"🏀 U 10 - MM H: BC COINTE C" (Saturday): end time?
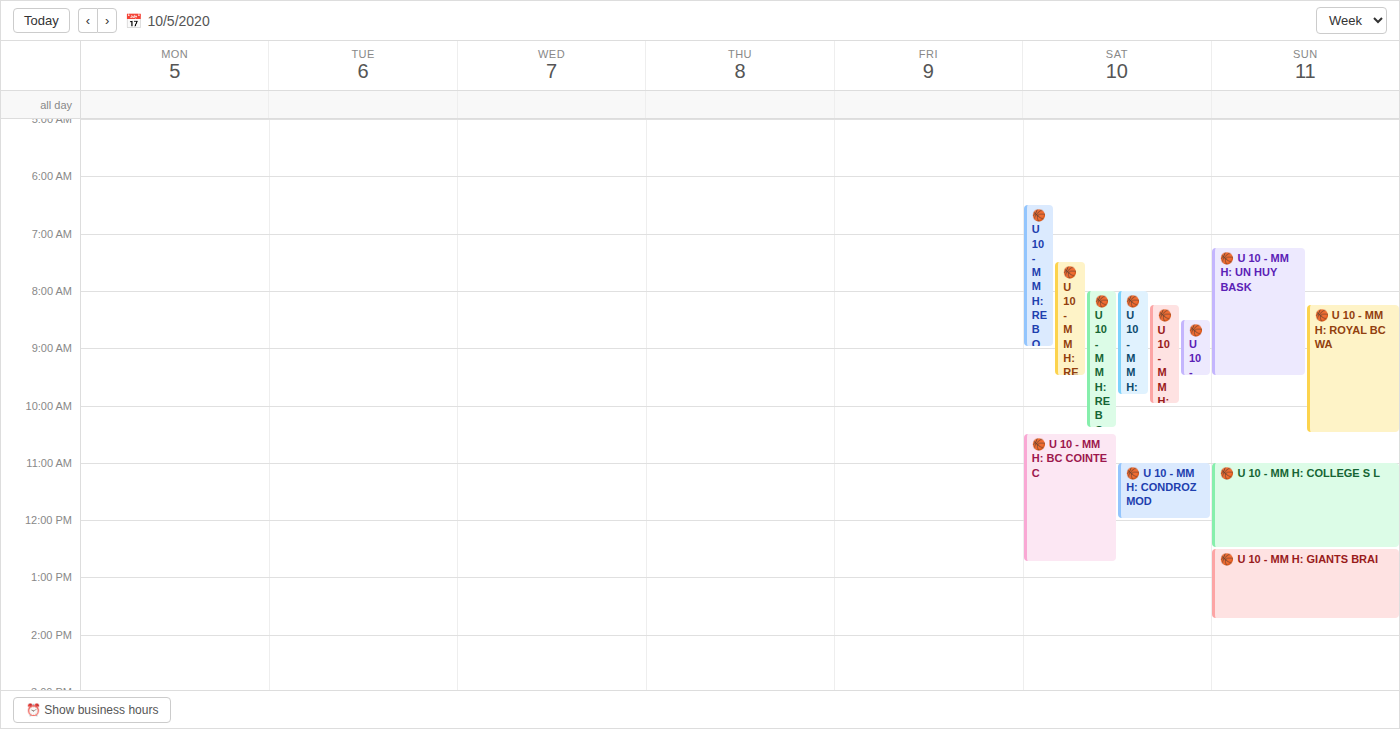
12:45 PM